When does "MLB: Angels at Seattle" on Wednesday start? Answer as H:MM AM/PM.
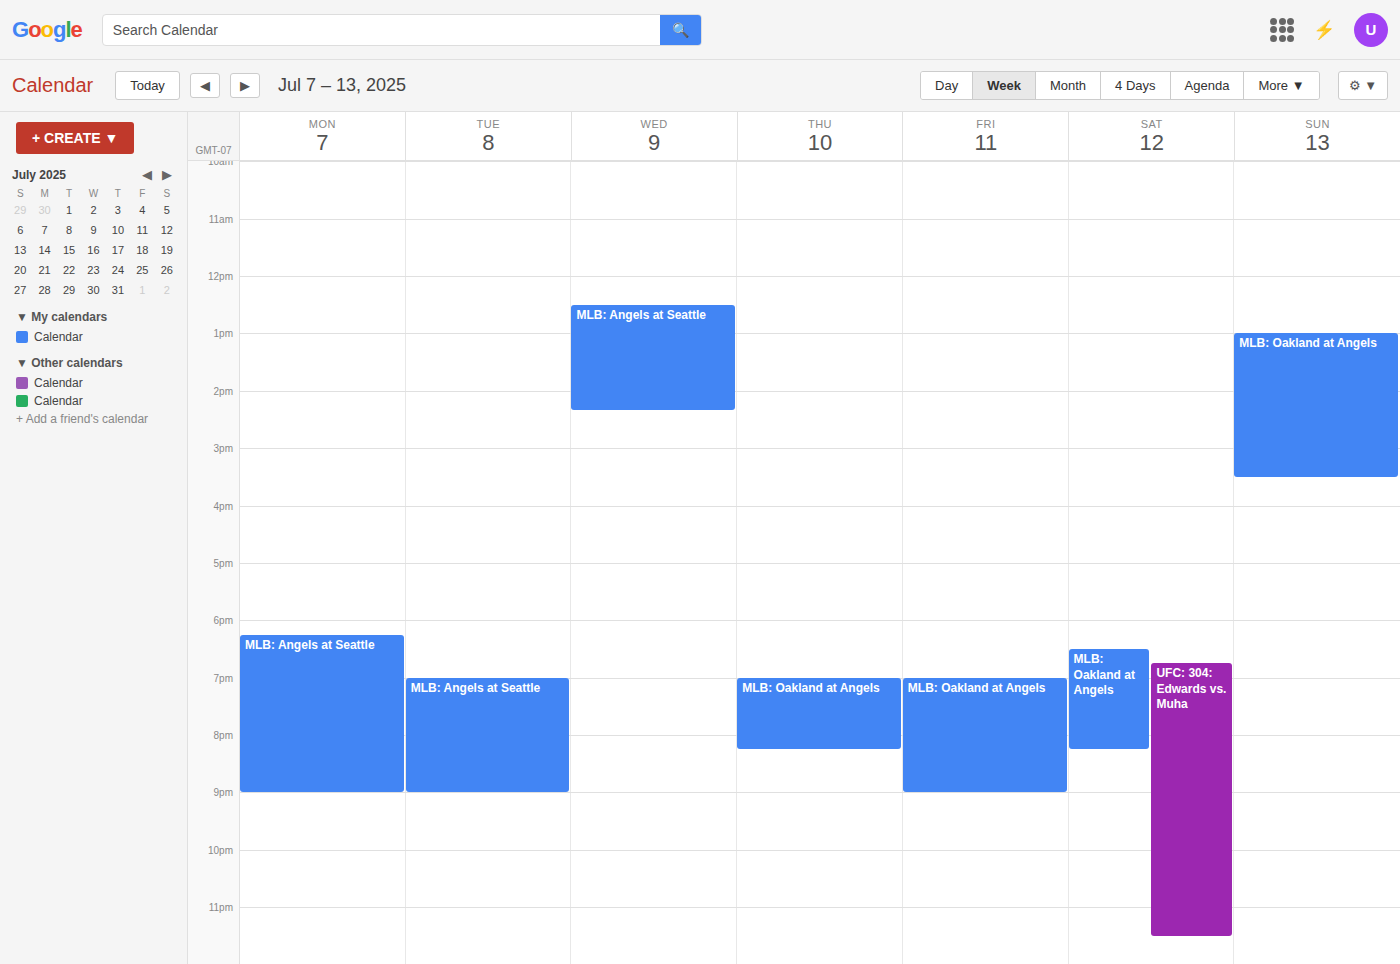
12:30 PM